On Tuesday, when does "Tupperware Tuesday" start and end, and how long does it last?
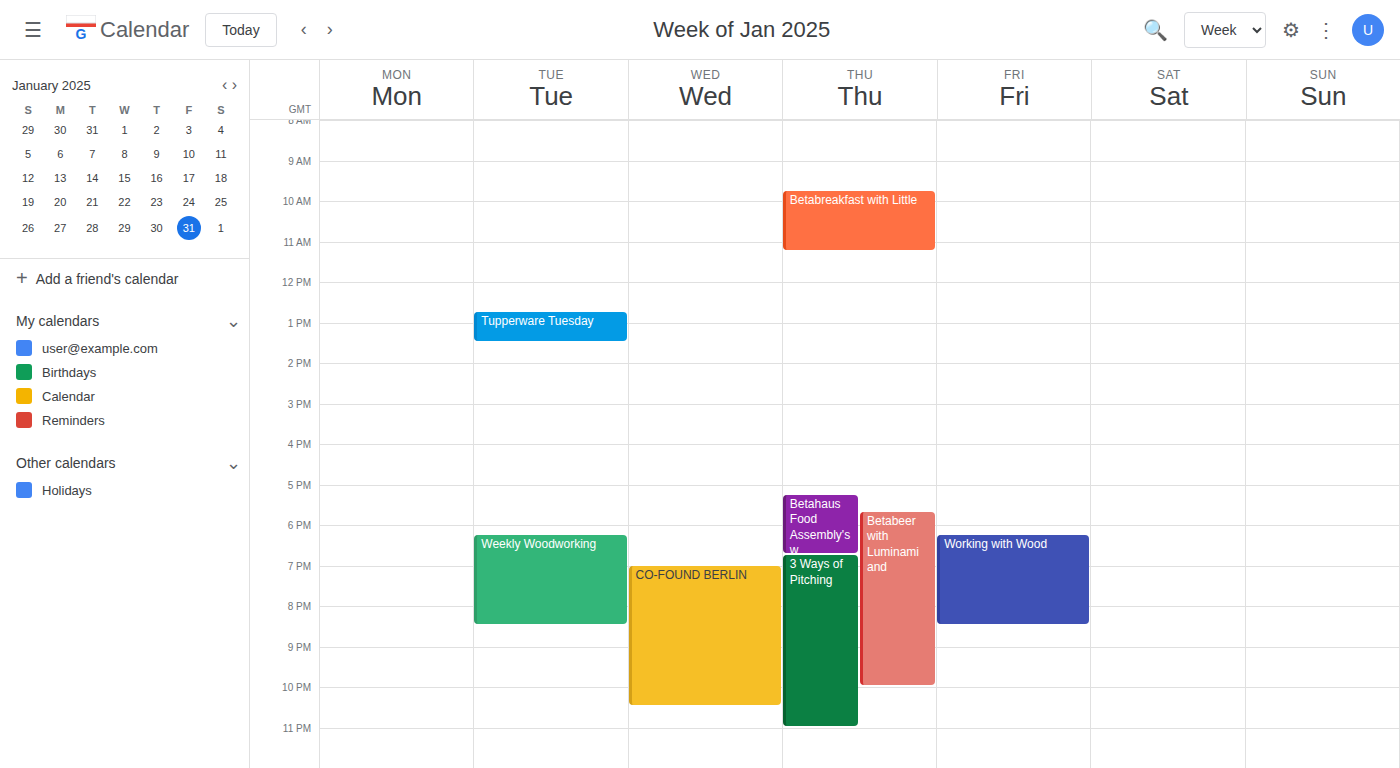
12:45 PM to 1:30 PM, 45 minutes